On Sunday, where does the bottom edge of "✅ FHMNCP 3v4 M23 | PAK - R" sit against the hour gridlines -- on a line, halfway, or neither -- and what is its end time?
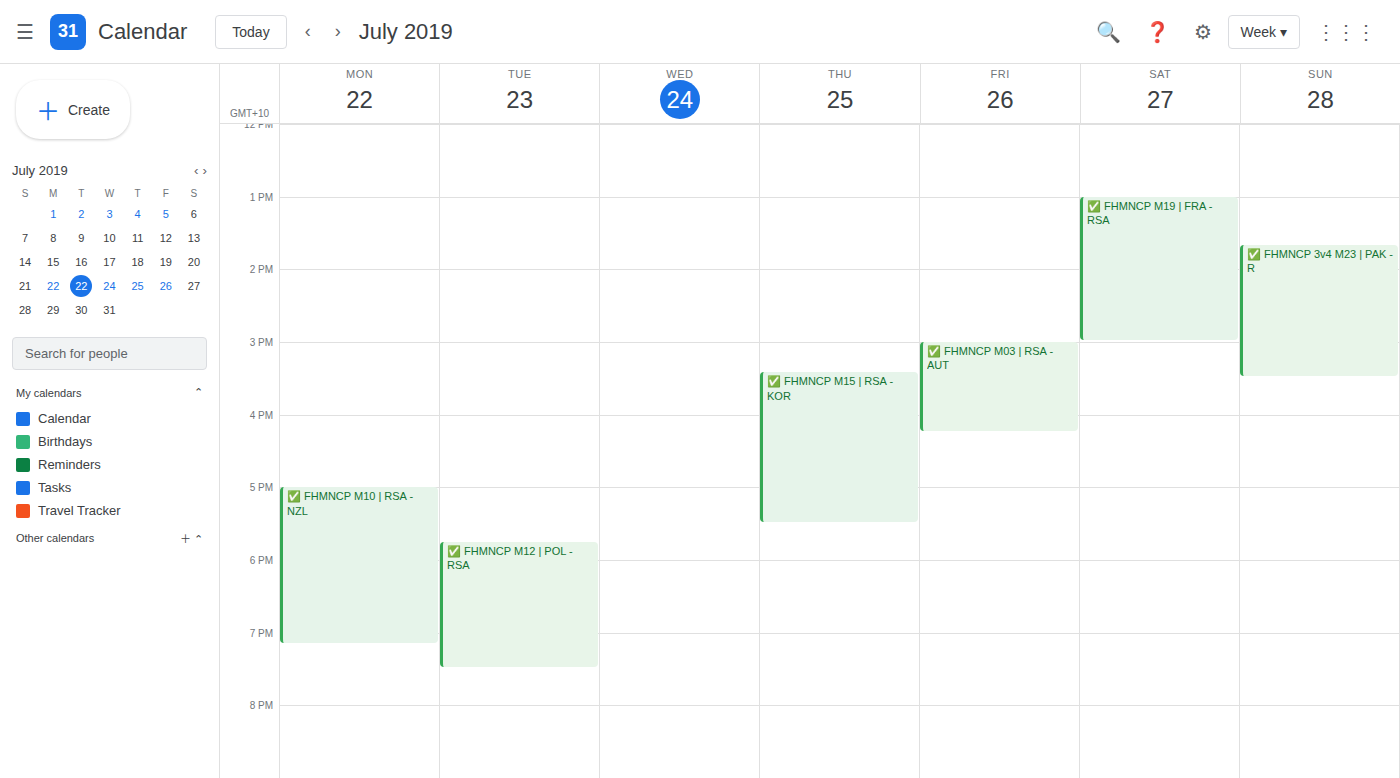
3:30 PM -- halfway between the 3 PM and 4 PM lines.